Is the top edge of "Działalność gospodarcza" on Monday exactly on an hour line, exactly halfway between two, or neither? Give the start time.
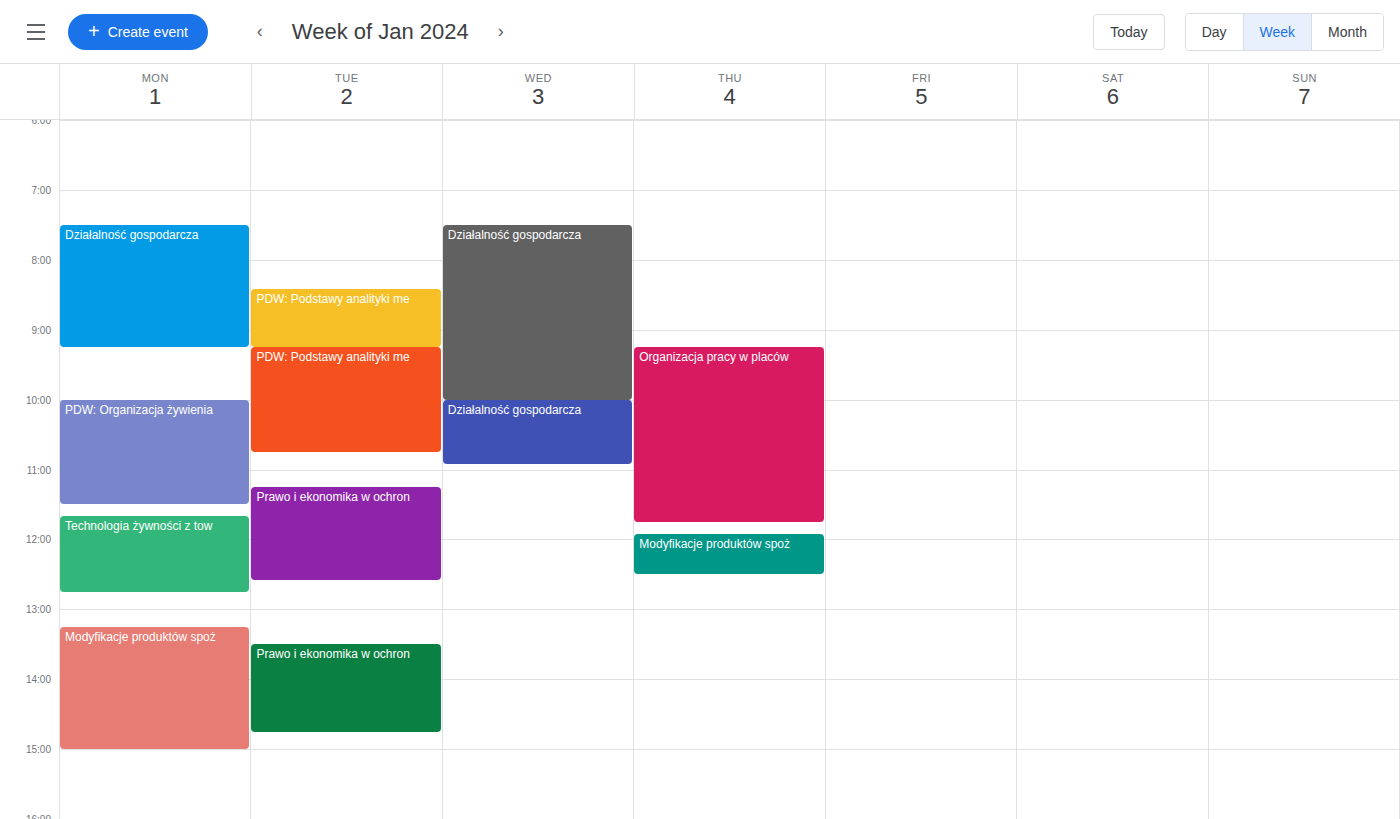
7:30 AM -- halfway between the 7 AM and 8 AM lines.